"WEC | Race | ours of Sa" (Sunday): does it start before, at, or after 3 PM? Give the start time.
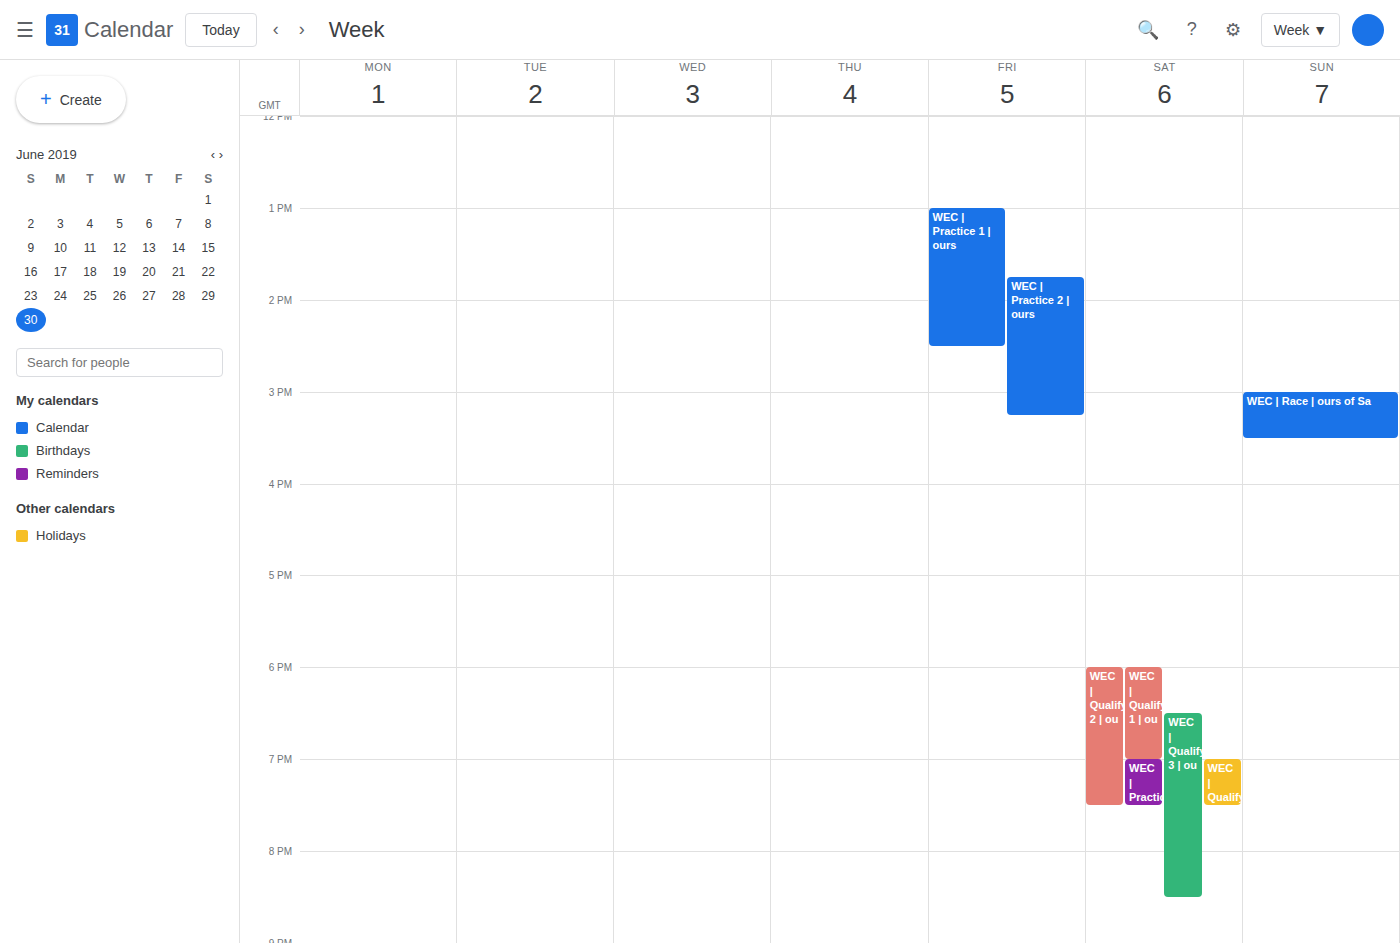
3:00 PM -- exactly at 3 PM, on the 3 PM line.